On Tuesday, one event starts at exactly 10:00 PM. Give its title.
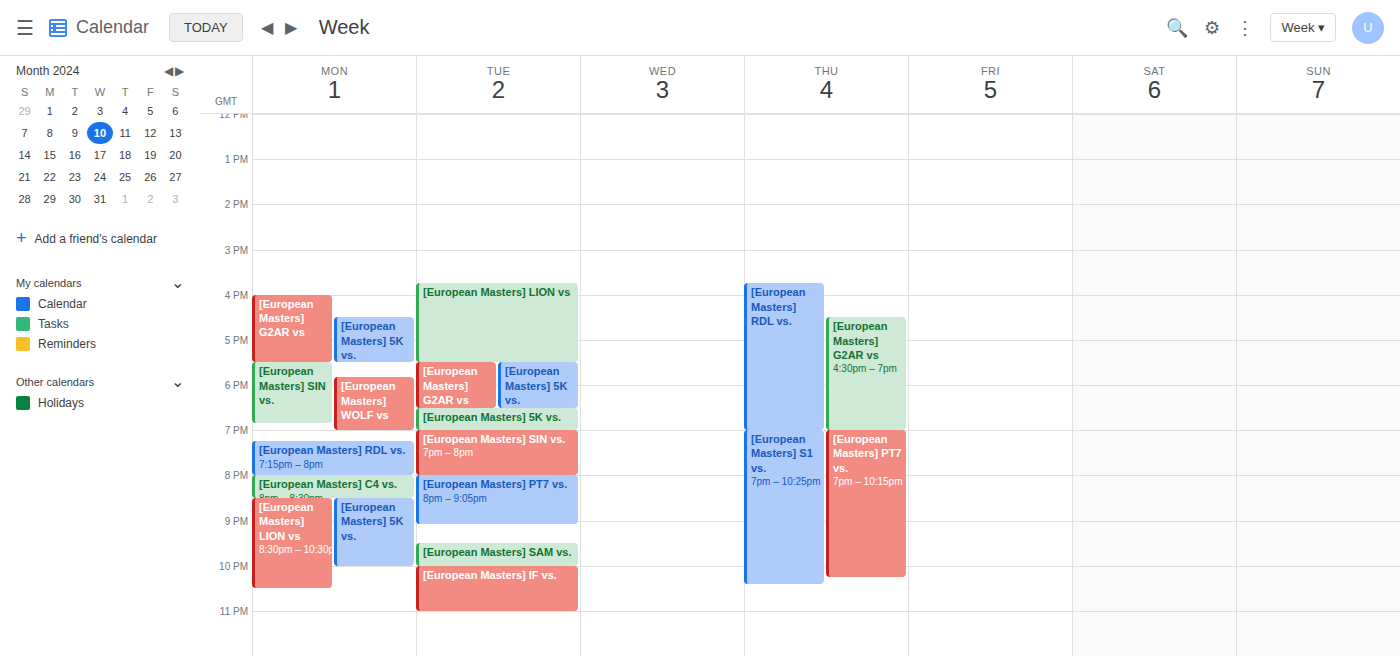
"[European Masters] IF vs."